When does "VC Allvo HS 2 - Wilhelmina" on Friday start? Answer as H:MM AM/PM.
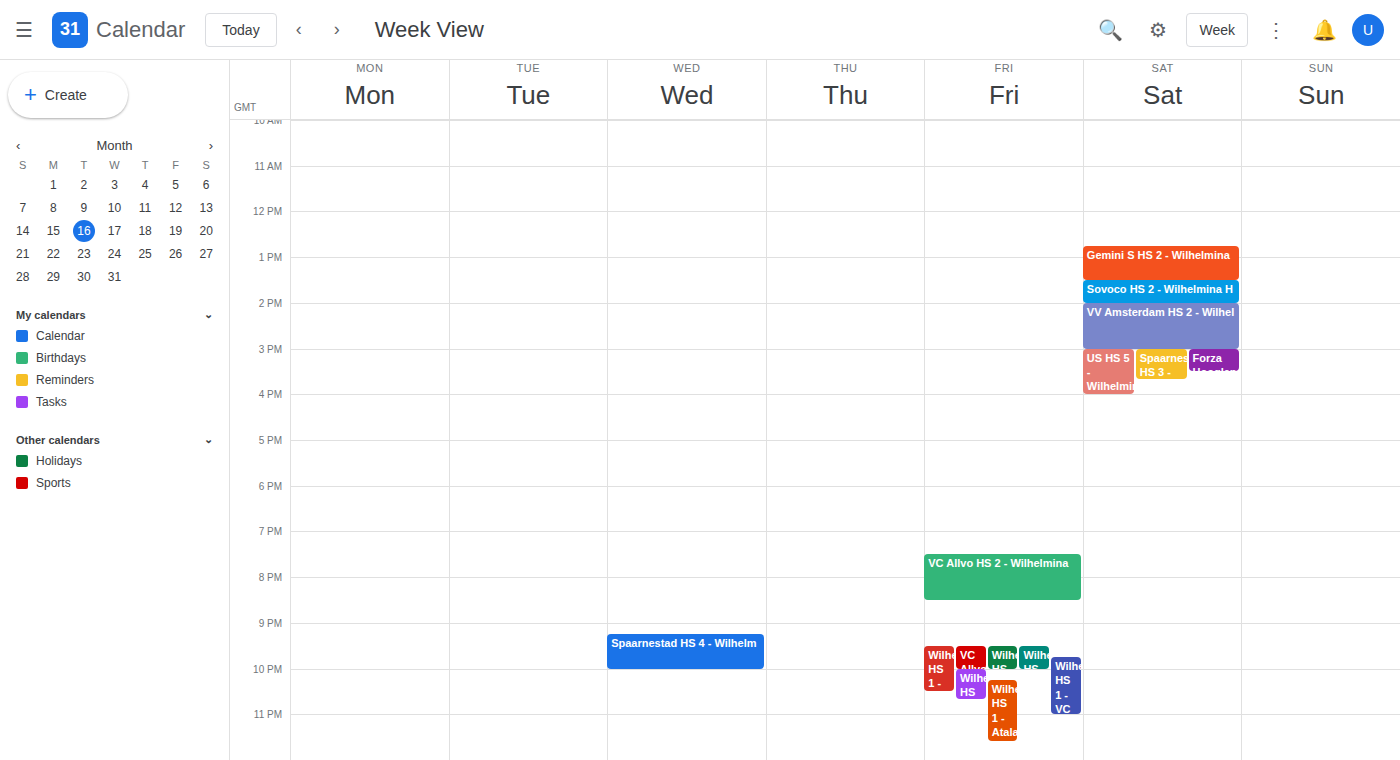
7:30 PM